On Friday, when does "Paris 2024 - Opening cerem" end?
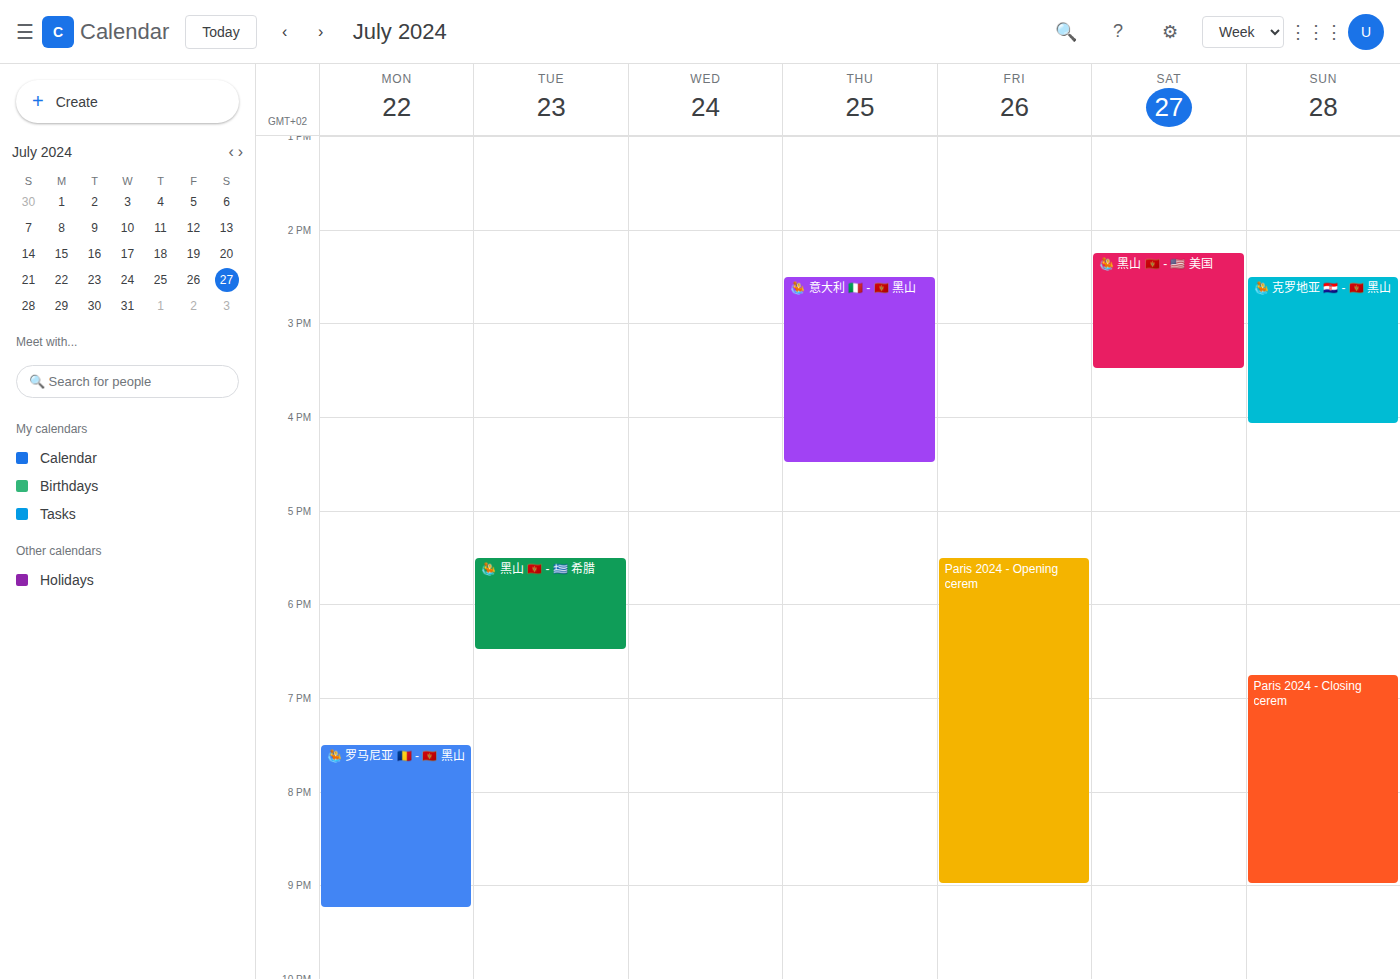
21:00